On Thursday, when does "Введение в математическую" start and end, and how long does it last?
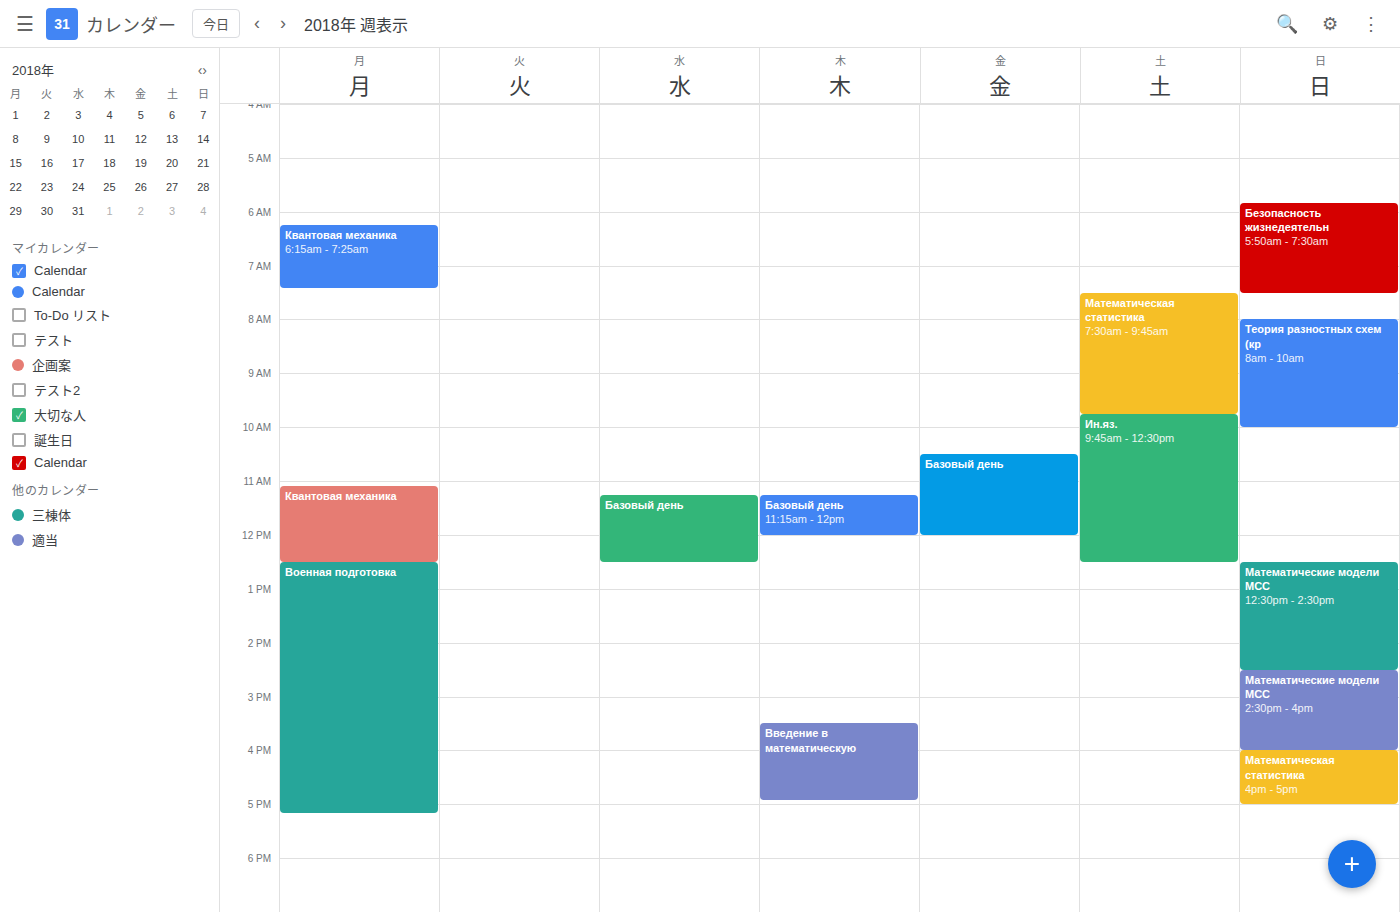
3:30 PM to 4:55 PM, 1 hour 25 minutes